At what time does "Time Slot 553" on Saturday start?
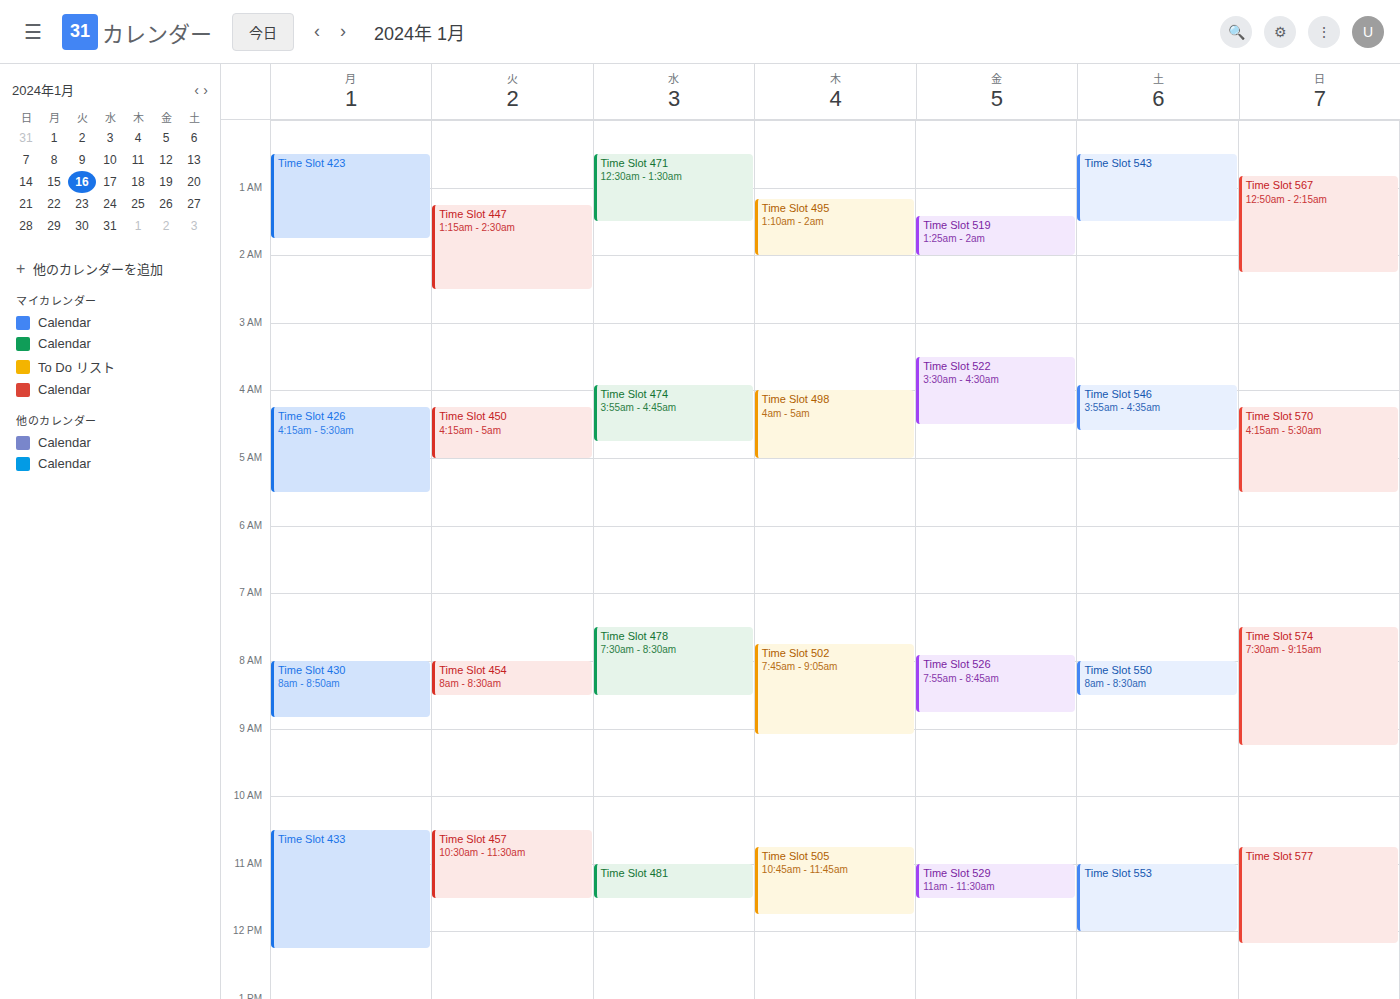
11:00 AM